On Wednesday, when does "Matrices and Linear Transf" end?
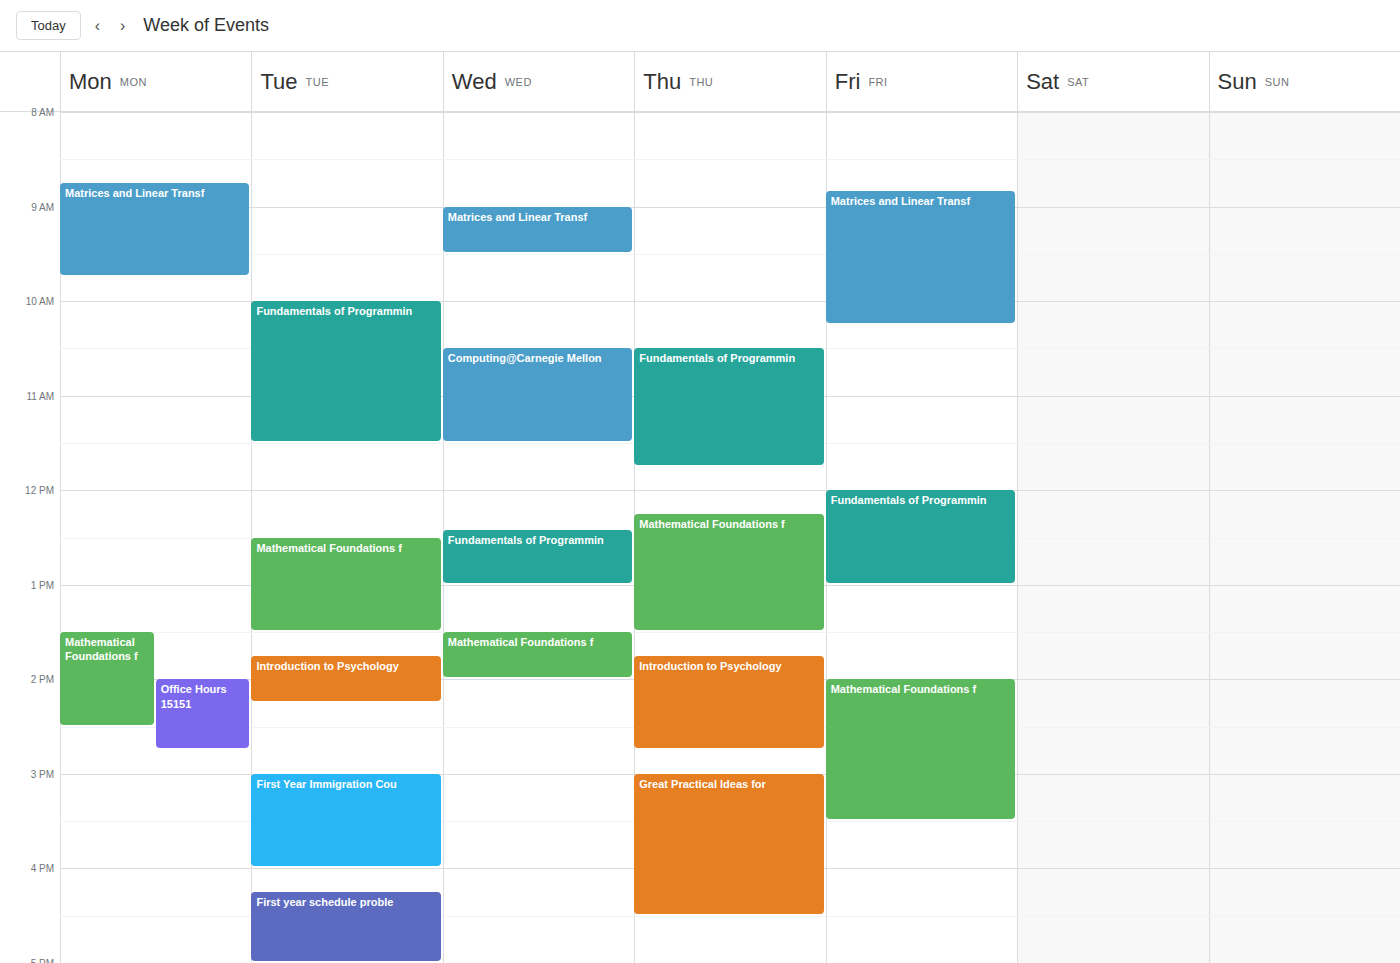
9:30 AM